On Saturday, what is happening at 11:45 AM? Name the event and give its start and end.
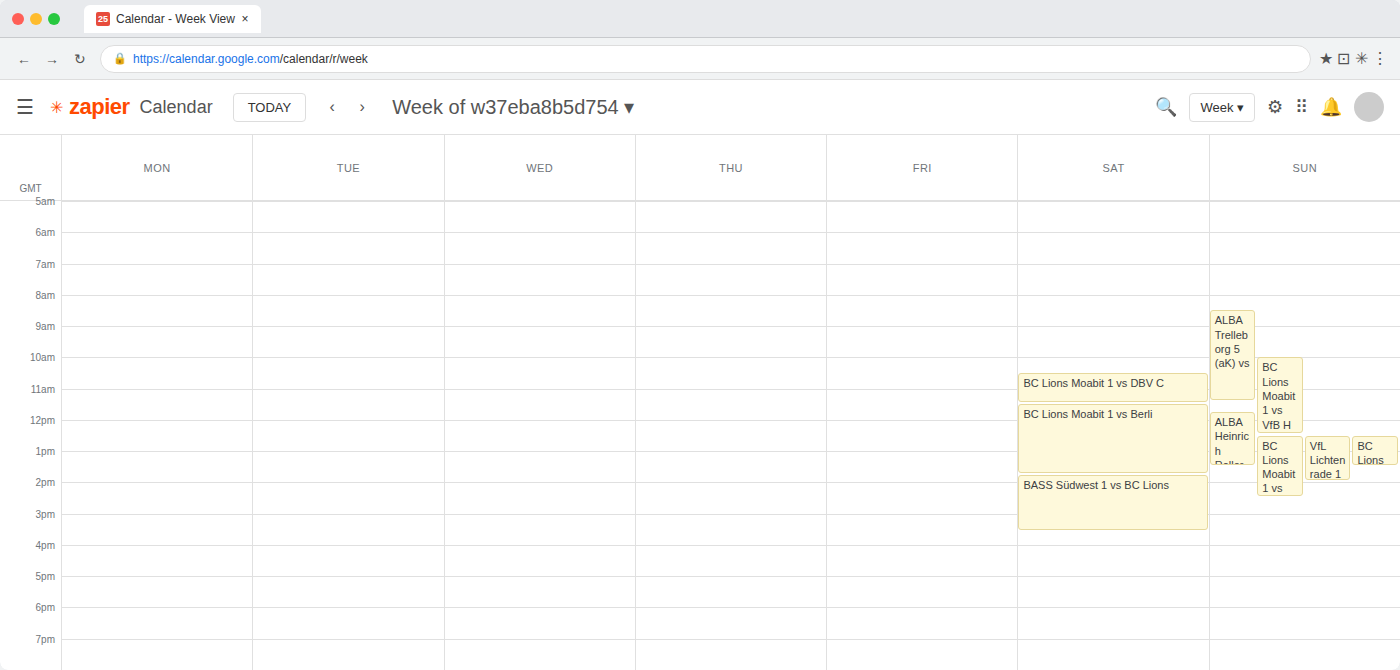
"BC Lions Moabit 1 vs Berli", 11:30 AM to 1:45 PM